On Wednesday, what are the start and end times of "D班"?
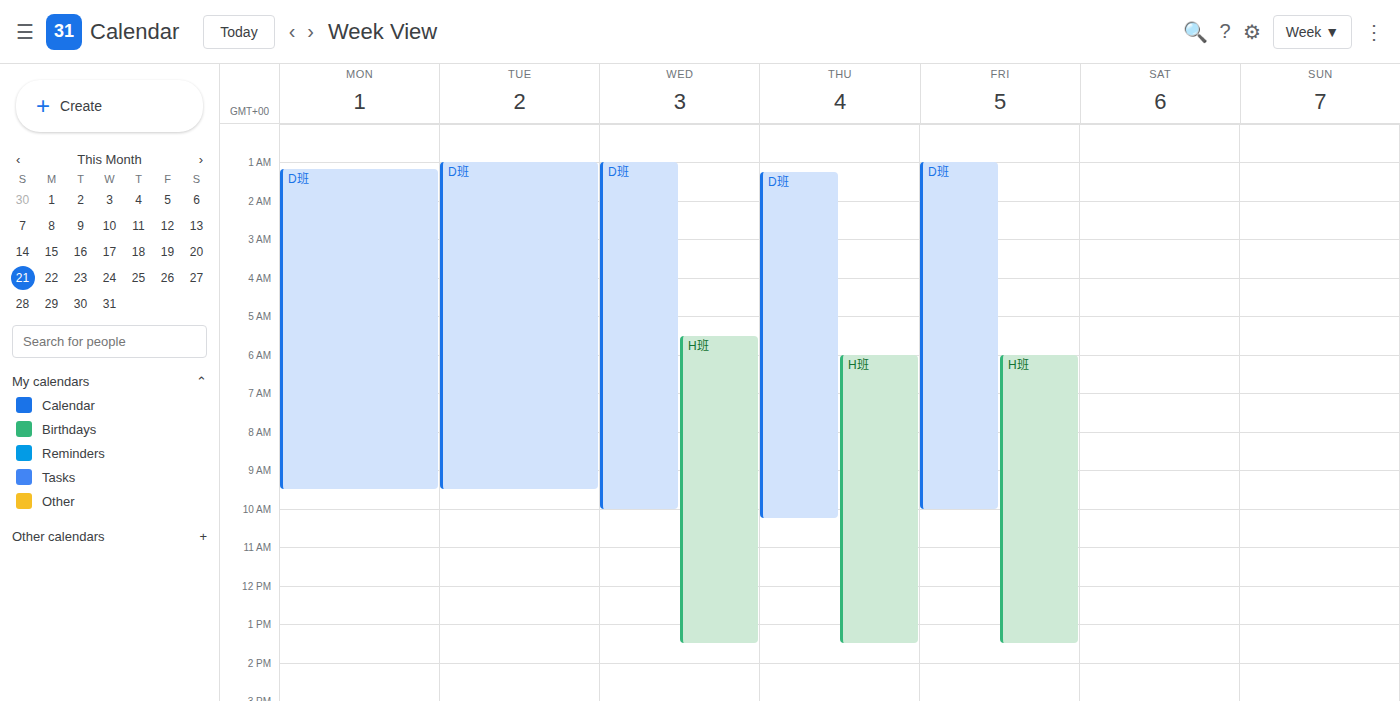
1:00 AM to 10:00 AM